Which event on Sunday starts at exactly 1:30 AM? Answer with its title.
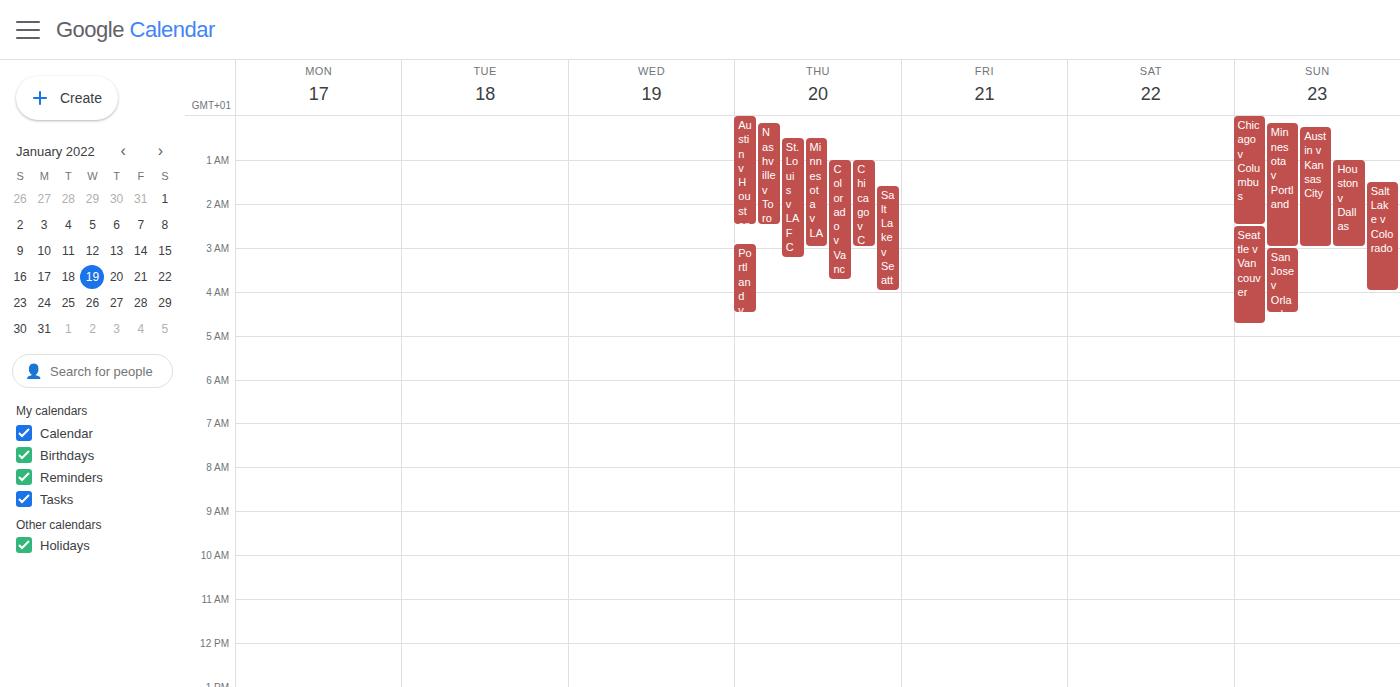
"Salt Lake v Colorado"